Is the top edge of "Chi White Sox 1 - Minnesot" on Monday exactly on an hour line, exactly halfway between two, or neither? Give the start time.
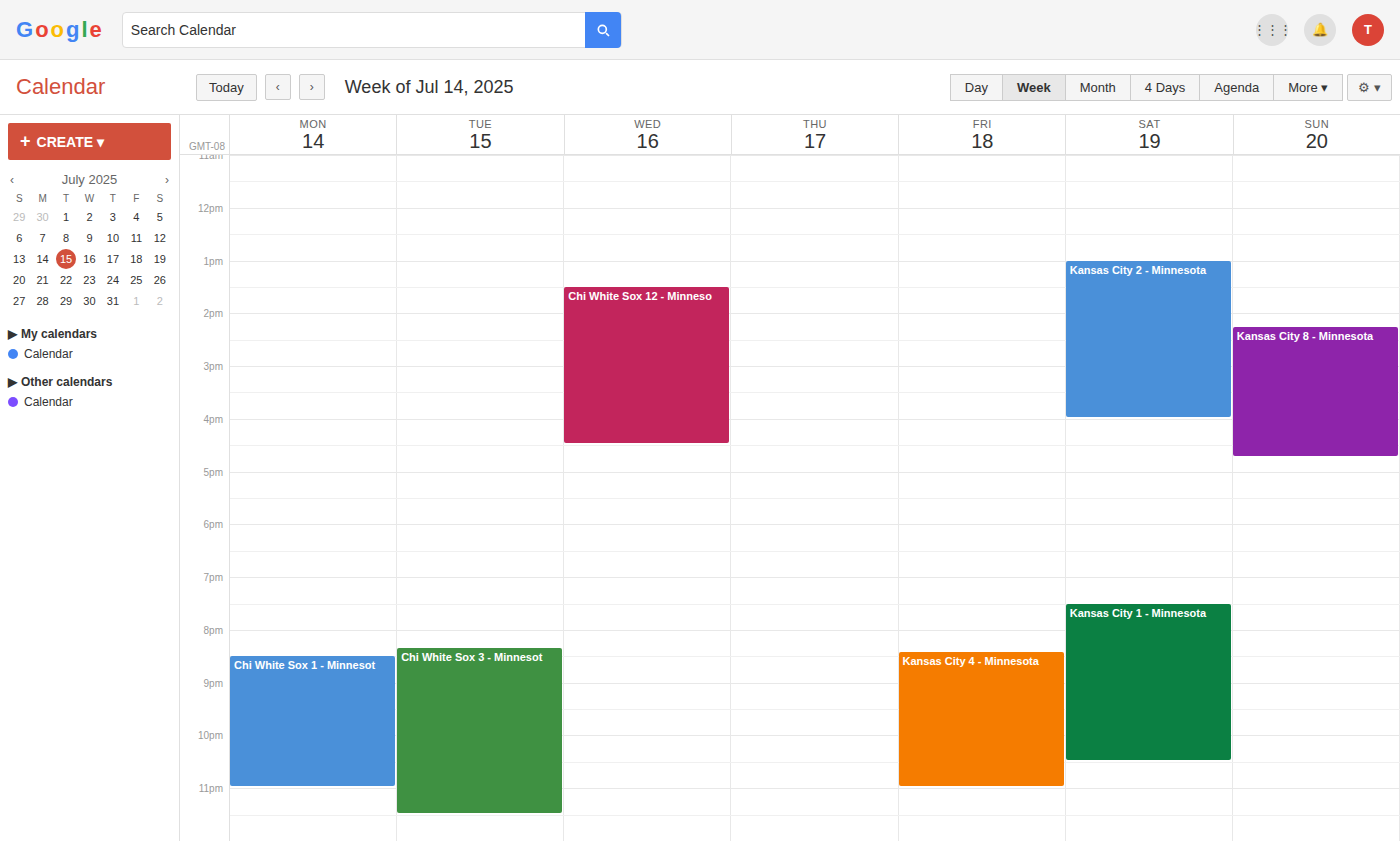
20:30 -- halfway between the 20:00 and 21:00 lines.